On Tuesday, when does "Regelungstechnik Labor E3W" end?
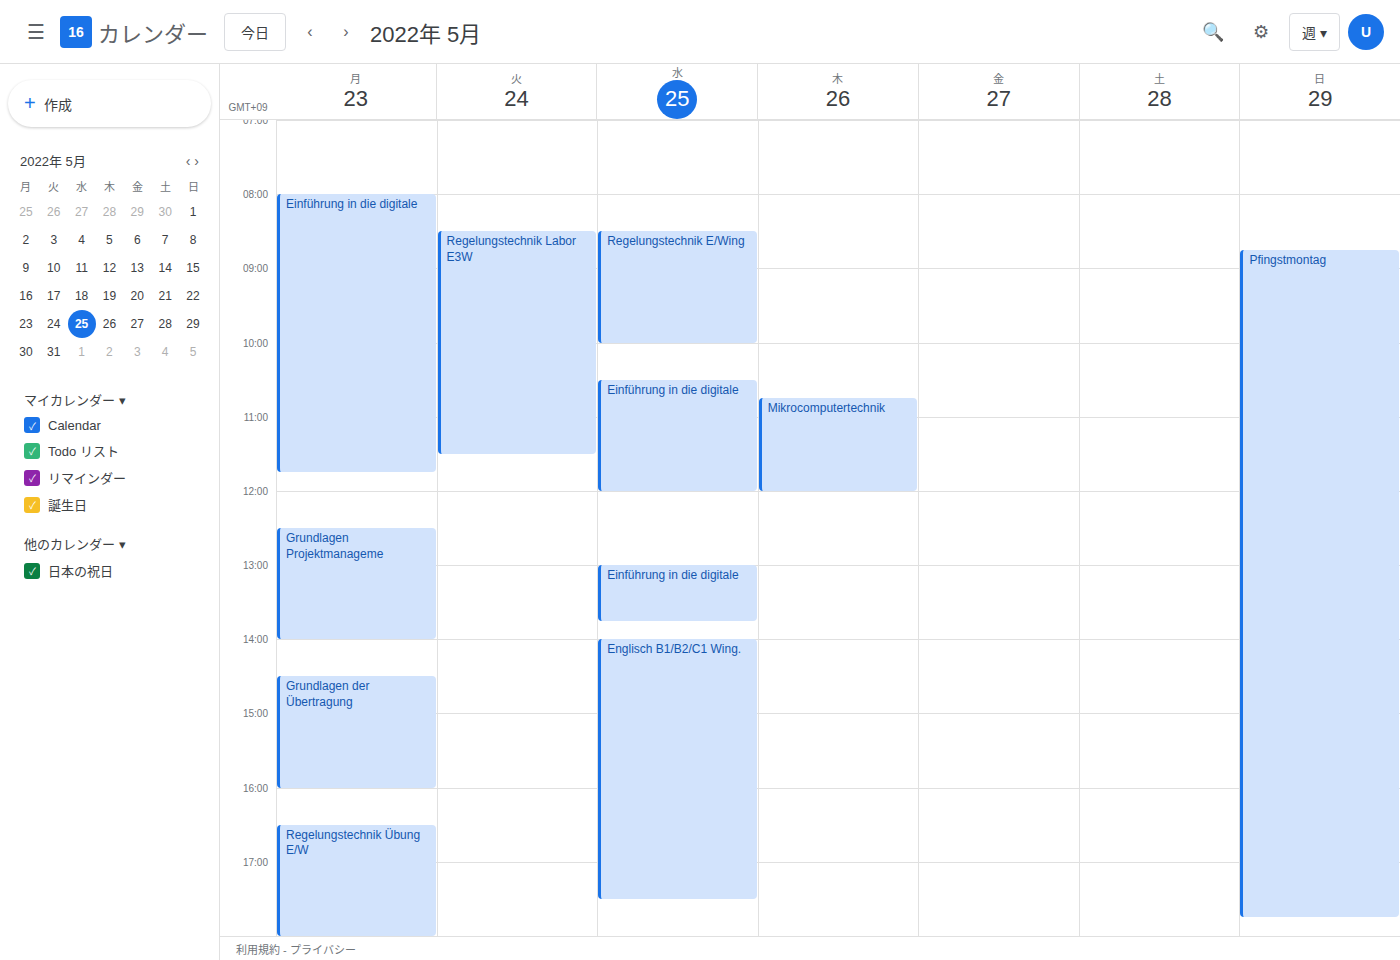
11:30 AM